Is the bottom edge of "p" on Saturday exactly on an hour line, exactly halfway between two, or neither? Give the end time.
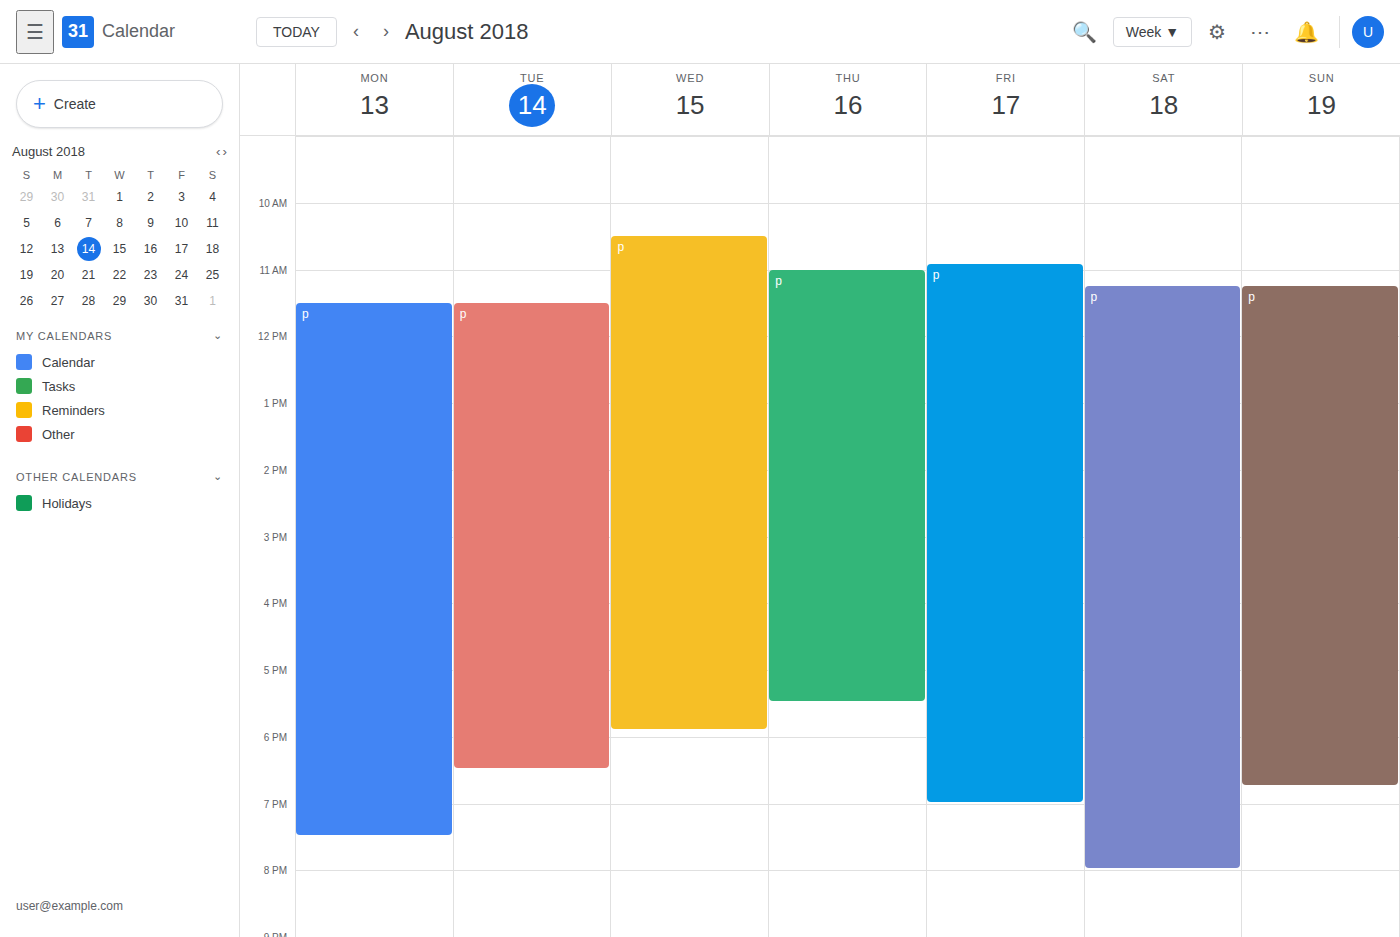
8:00 PM -- exactly on the 8 PM line.